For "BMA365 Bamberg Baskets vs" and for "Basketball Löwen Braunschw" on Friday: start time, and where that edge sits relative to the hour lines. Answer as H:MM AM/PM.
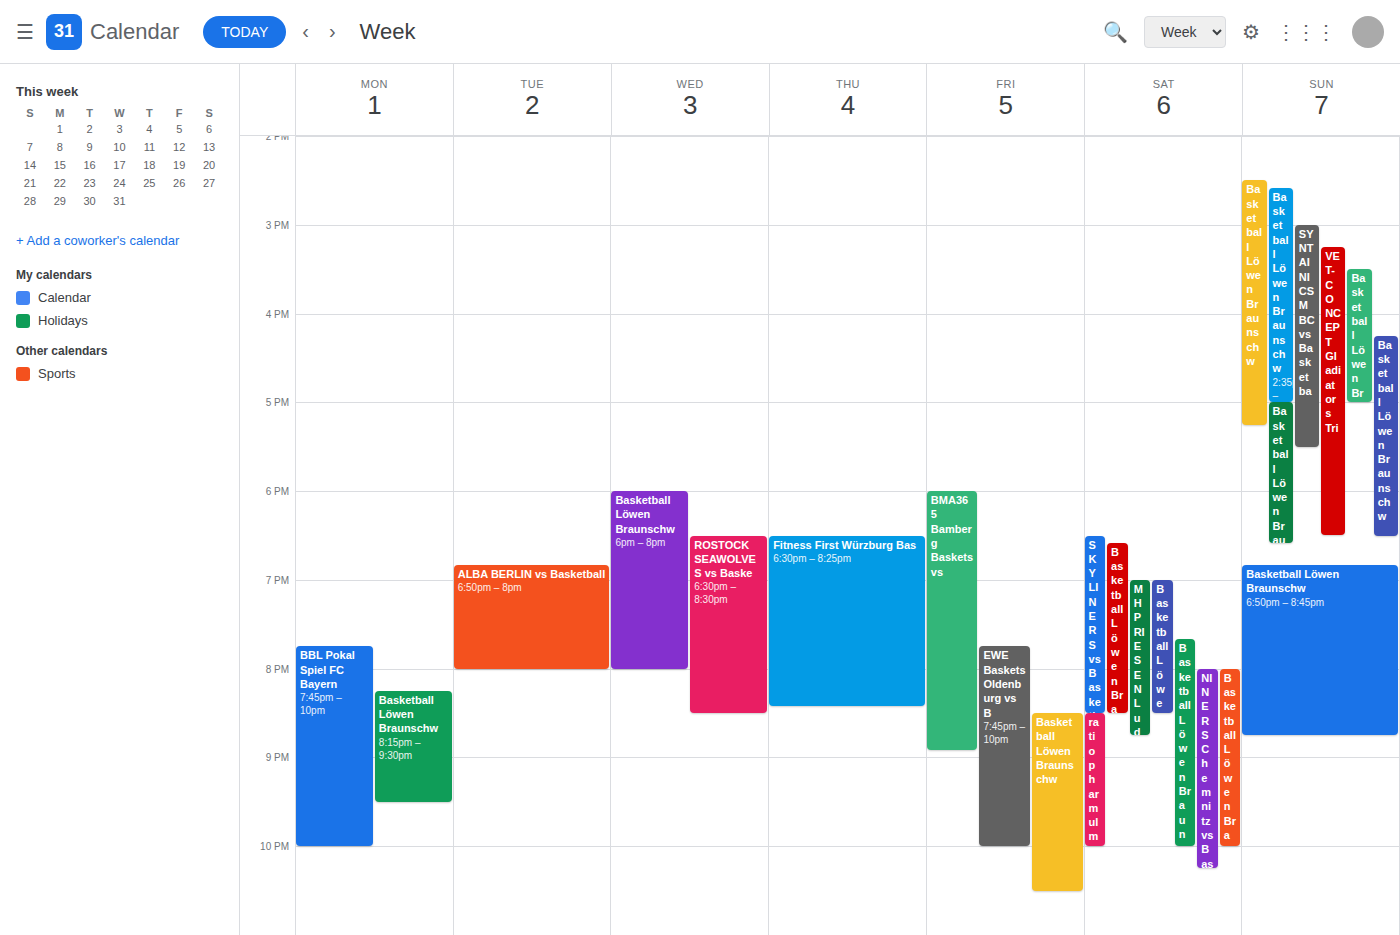
"BMA365 Bamberg Baskets vs": 6:00 PM, exactly on the 6 PM line. "Basketball Löwen Braunschw": 8:30 PM, halfway between the 8 PM and 9 PM lines.